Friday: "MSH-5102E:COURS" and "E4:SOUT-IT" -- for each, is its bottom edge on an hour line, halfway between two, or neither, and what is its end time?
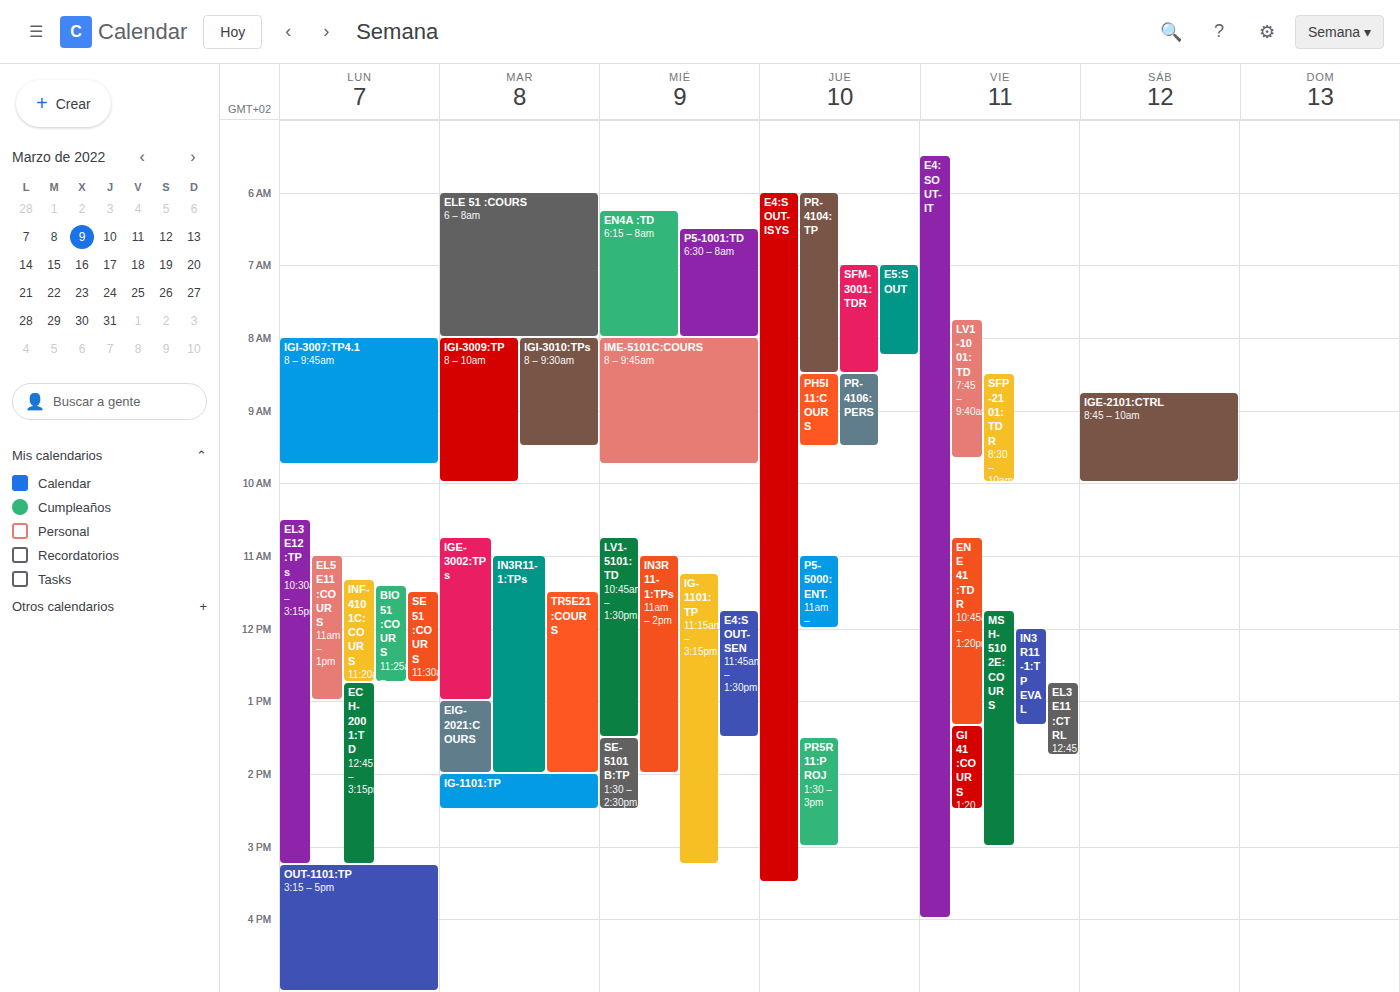
"MSH-5102E:COURS": 3:00 PM, exactly on the 3 PM line. "E4:SOUT-IT": 4:00 PM, exactly on the 4 PM line.